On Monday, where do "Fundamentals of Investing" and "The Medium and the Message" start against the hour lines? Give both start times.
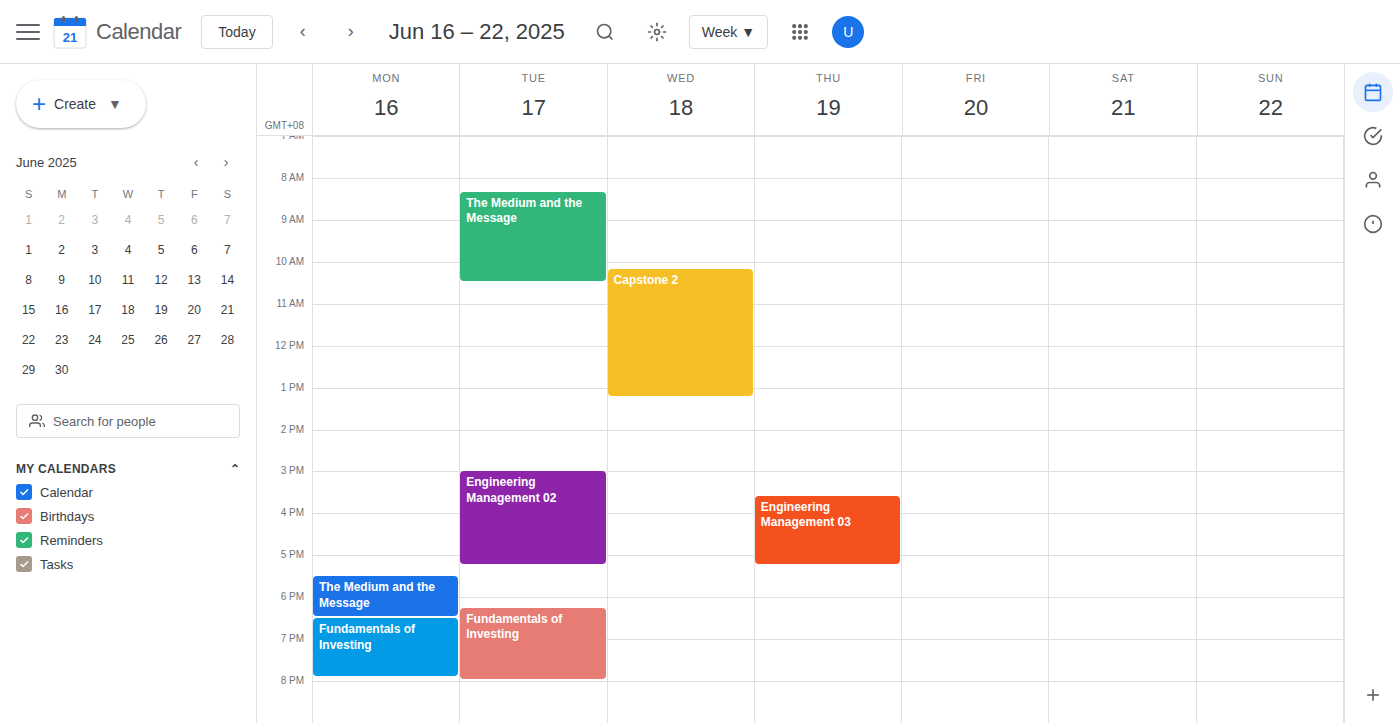
"Fundamentals of Investing": 18:30, halfway between the 18:00 and 19:00 lines. "The Medium and the Message": 17:30, halfway between the 17:00 and 18:00 lines.